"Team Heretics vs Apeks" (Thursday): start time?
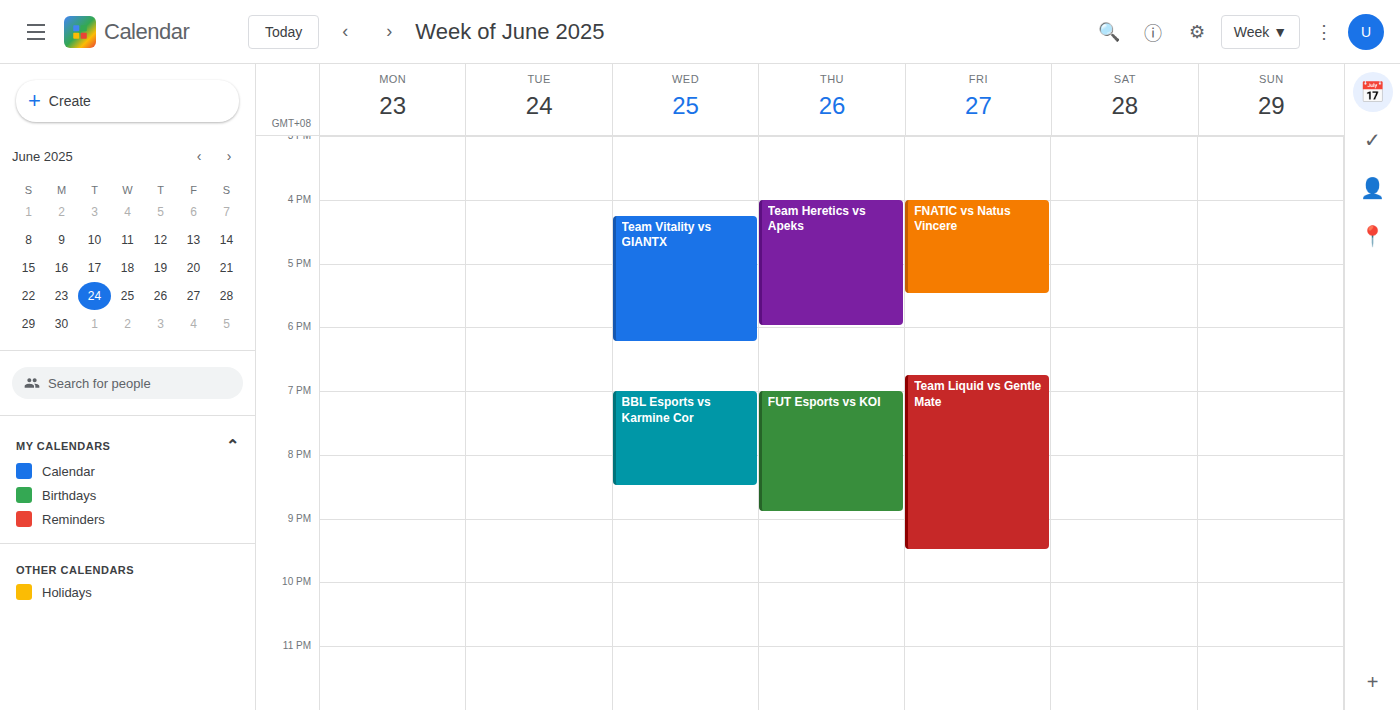
4:00 PM